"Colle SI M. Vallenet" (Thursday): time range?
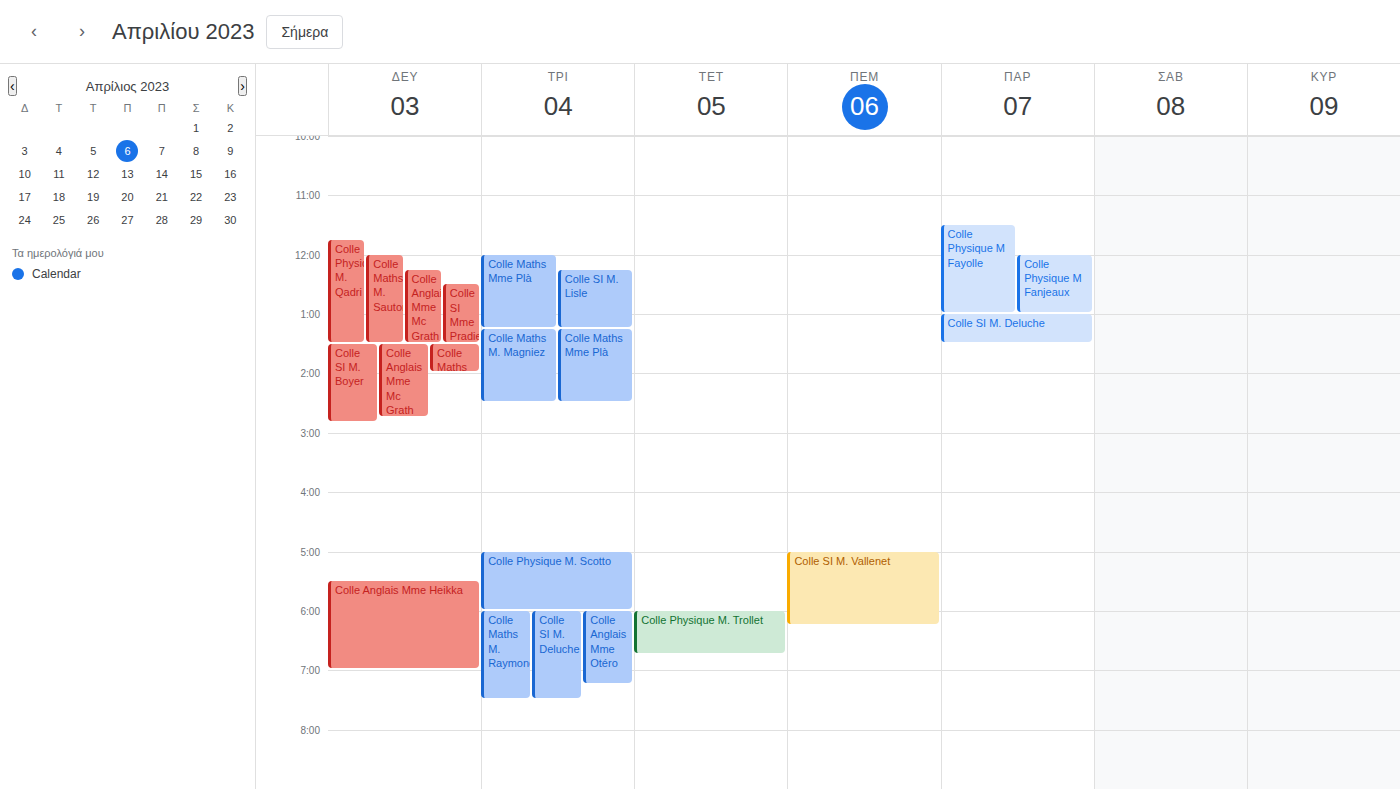
5:00 PM to 6:15 PM